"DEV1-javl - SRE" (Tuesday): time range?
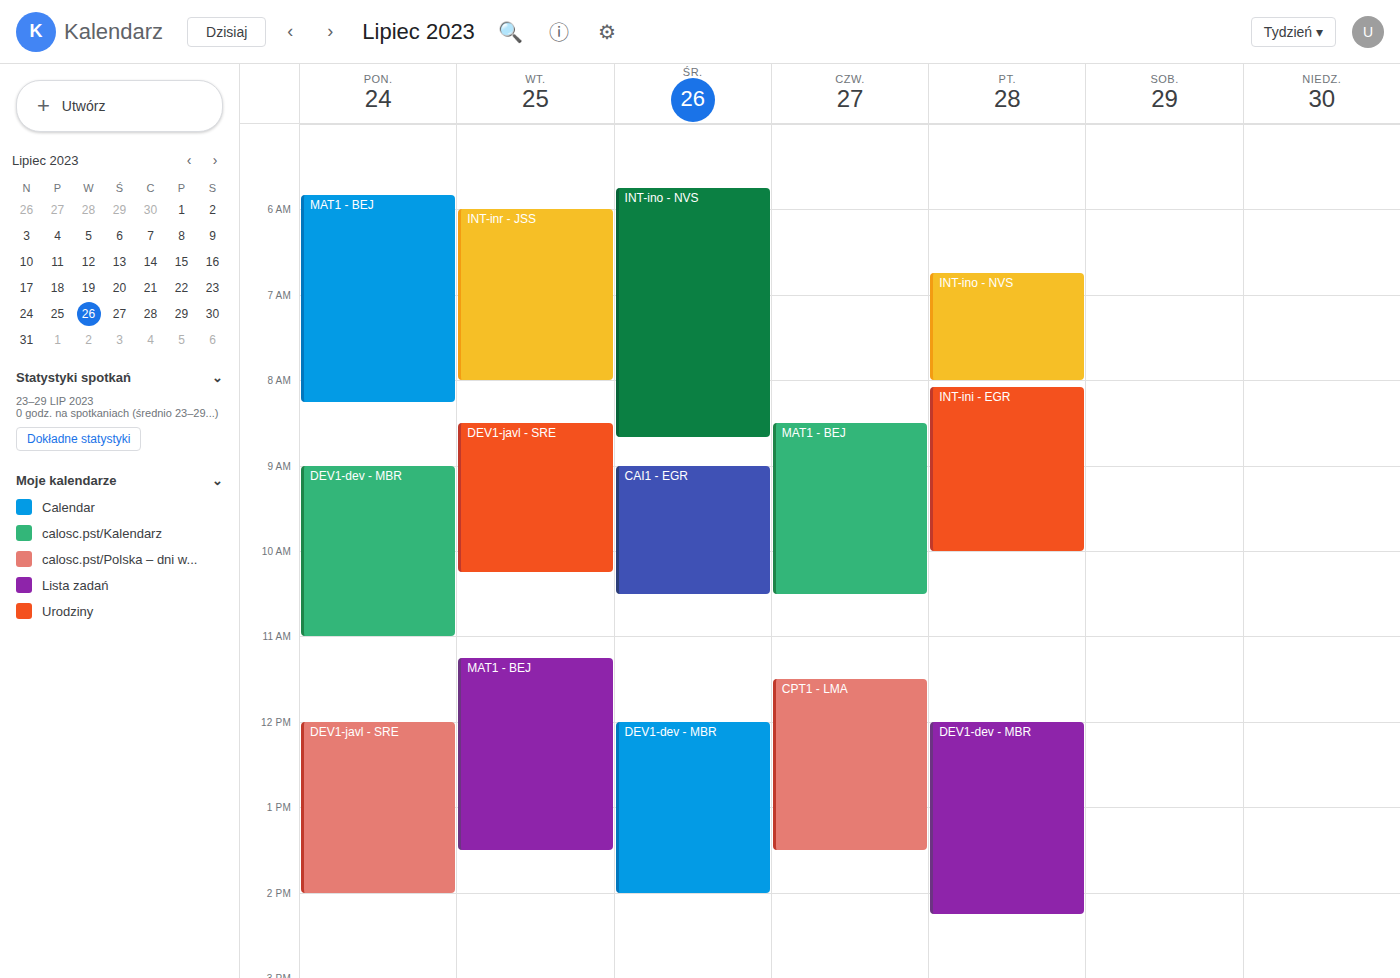
8:30 AM to 10:15 AM